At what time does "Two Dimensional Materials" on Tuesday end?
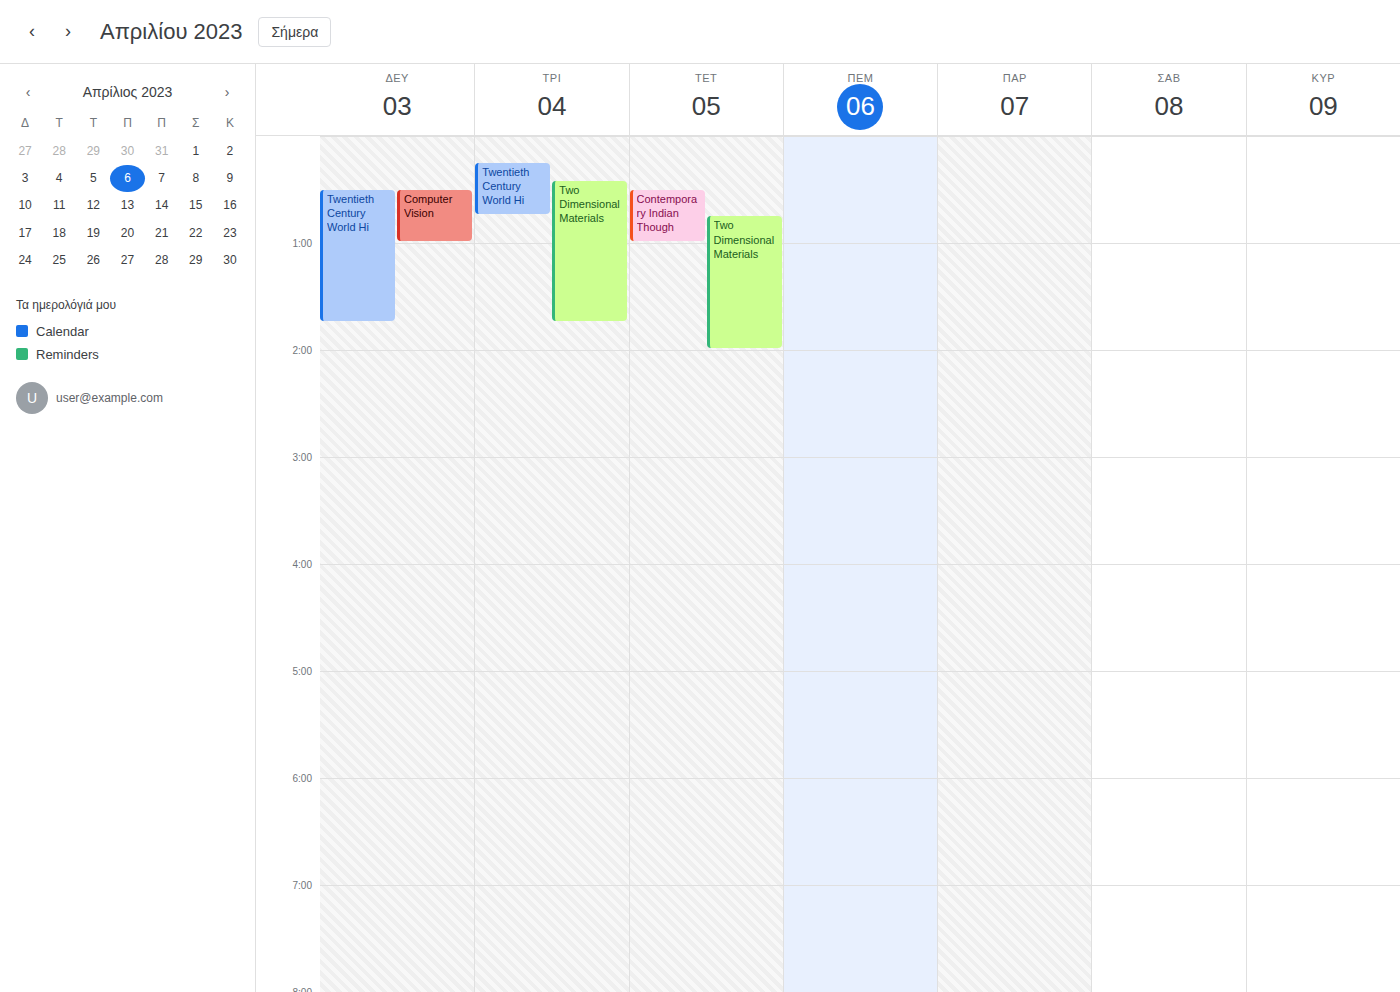
1:45 AM